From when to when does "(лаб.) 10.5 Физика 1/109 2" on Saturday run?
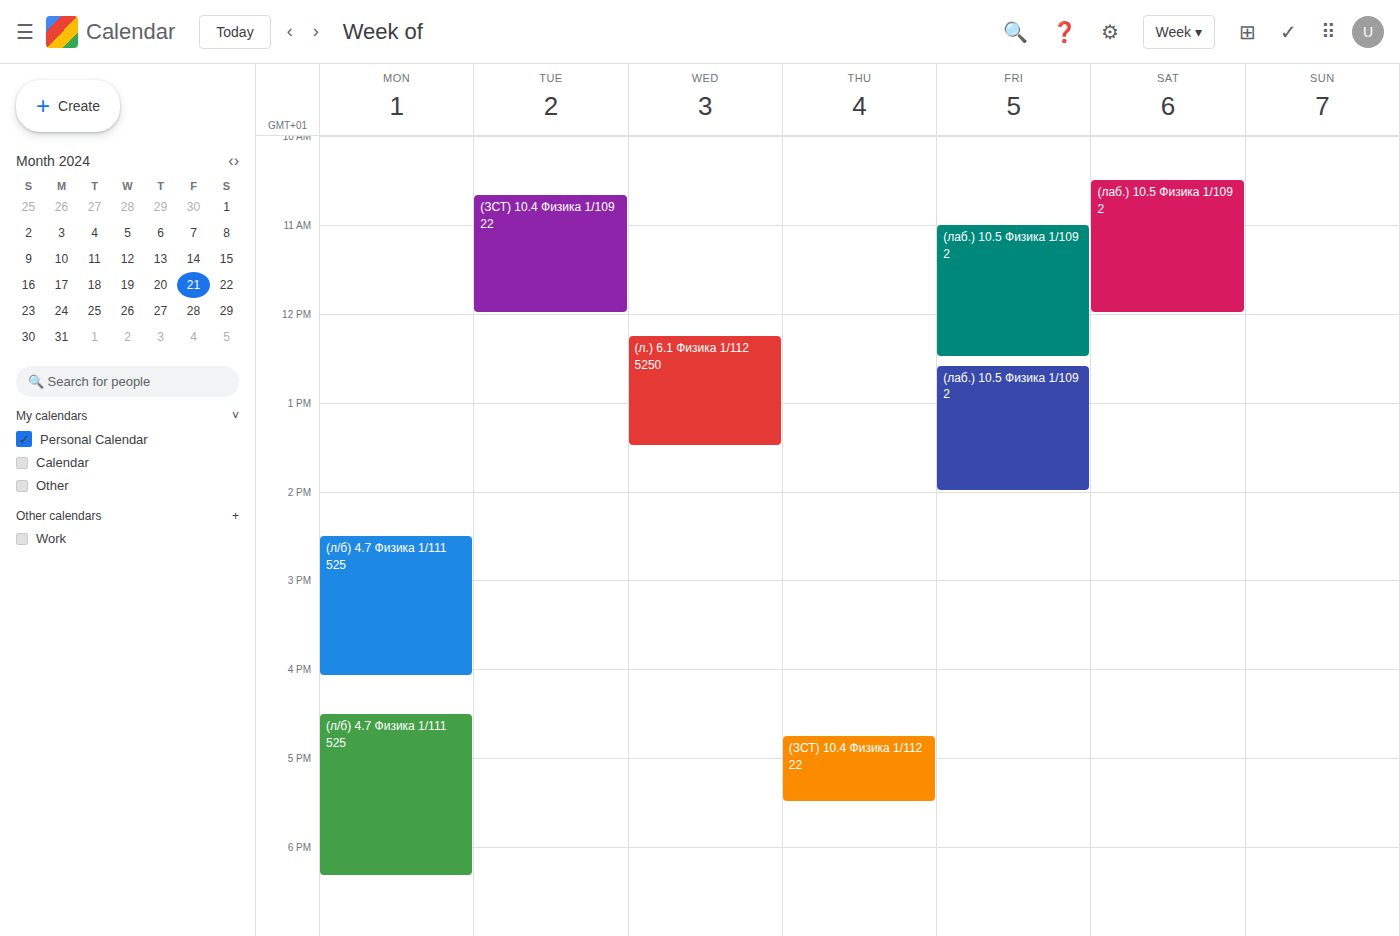
10:30 AM to 12:00 PM